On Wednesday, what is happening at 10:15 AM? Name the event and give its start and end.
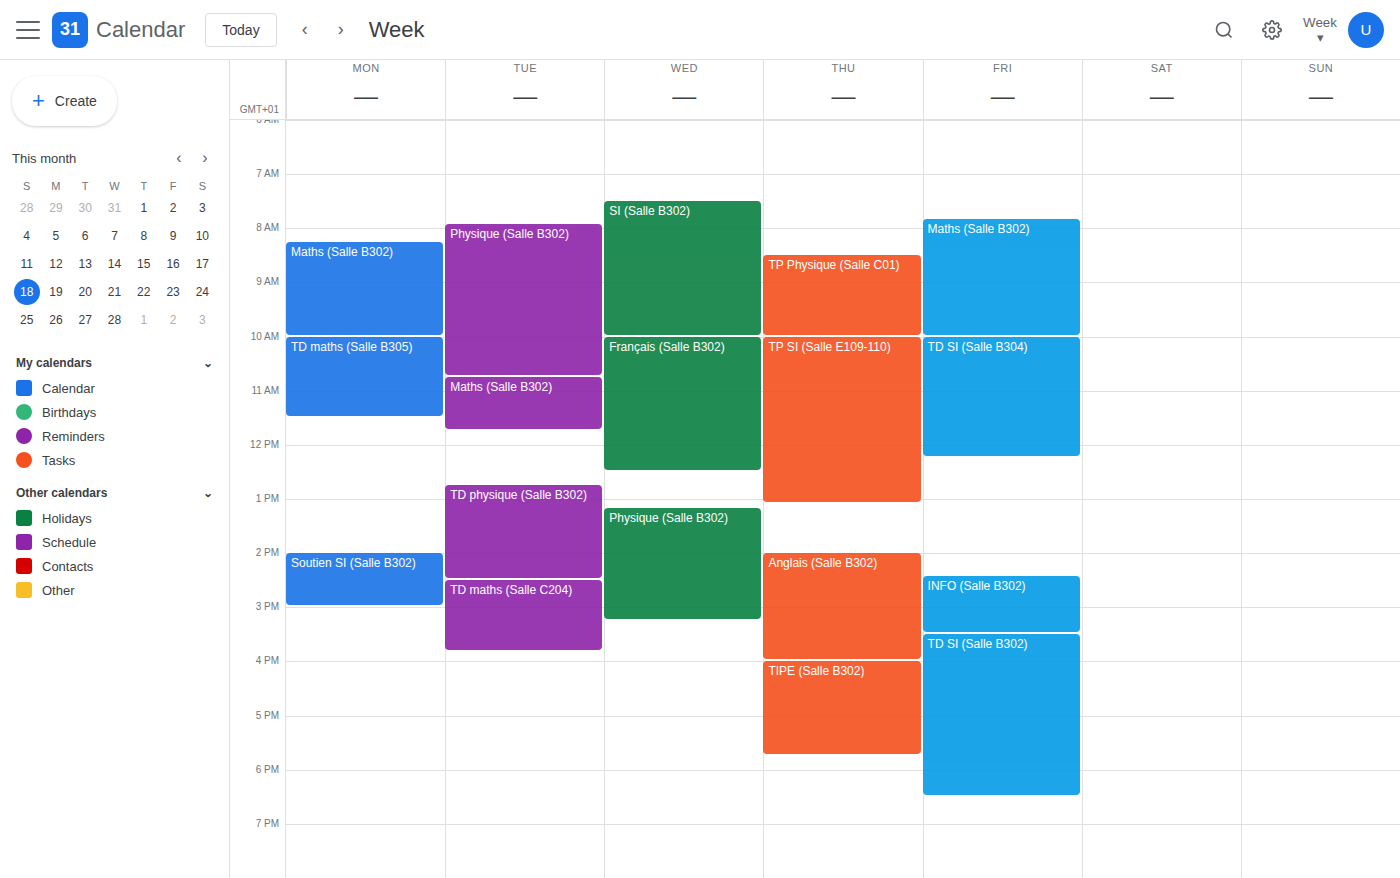
"Français (Salle B302)", 10:00 AM to 12:30 PM